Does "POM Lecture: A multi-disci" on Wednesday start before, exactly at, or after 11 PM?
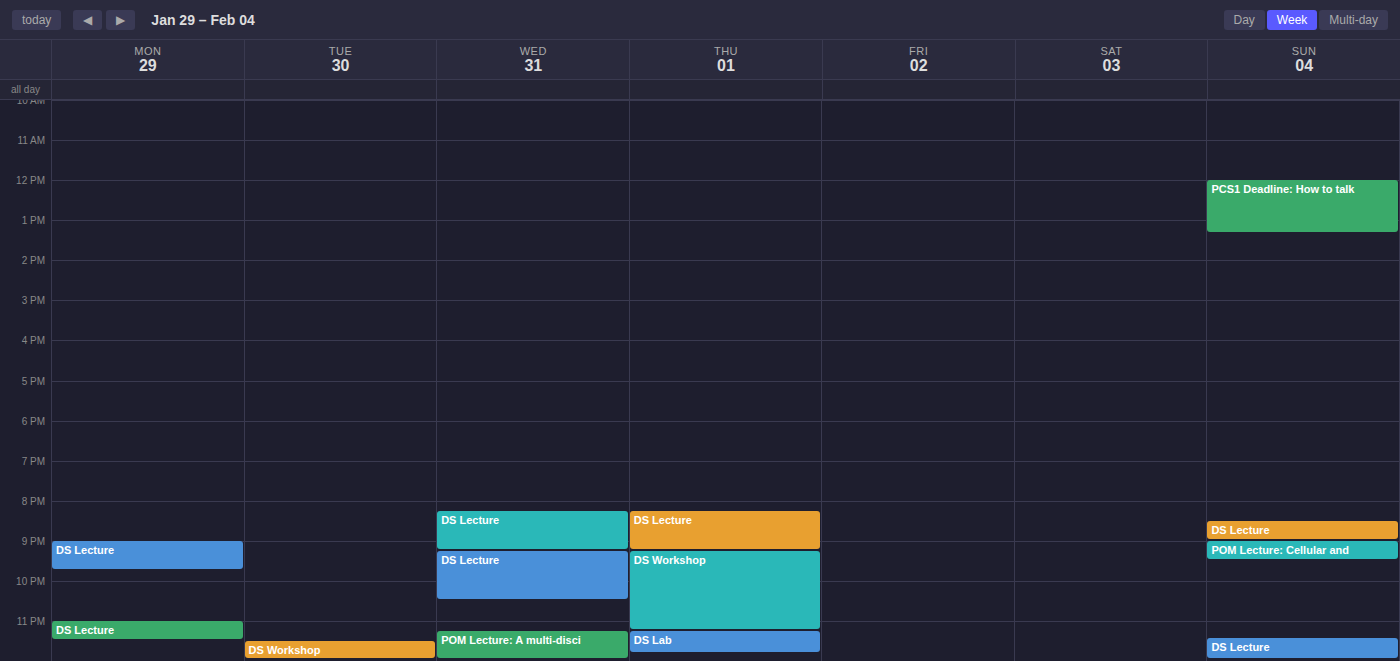
11:15 PM -- after 11 PM, 15 minutes below the 11 PM line.